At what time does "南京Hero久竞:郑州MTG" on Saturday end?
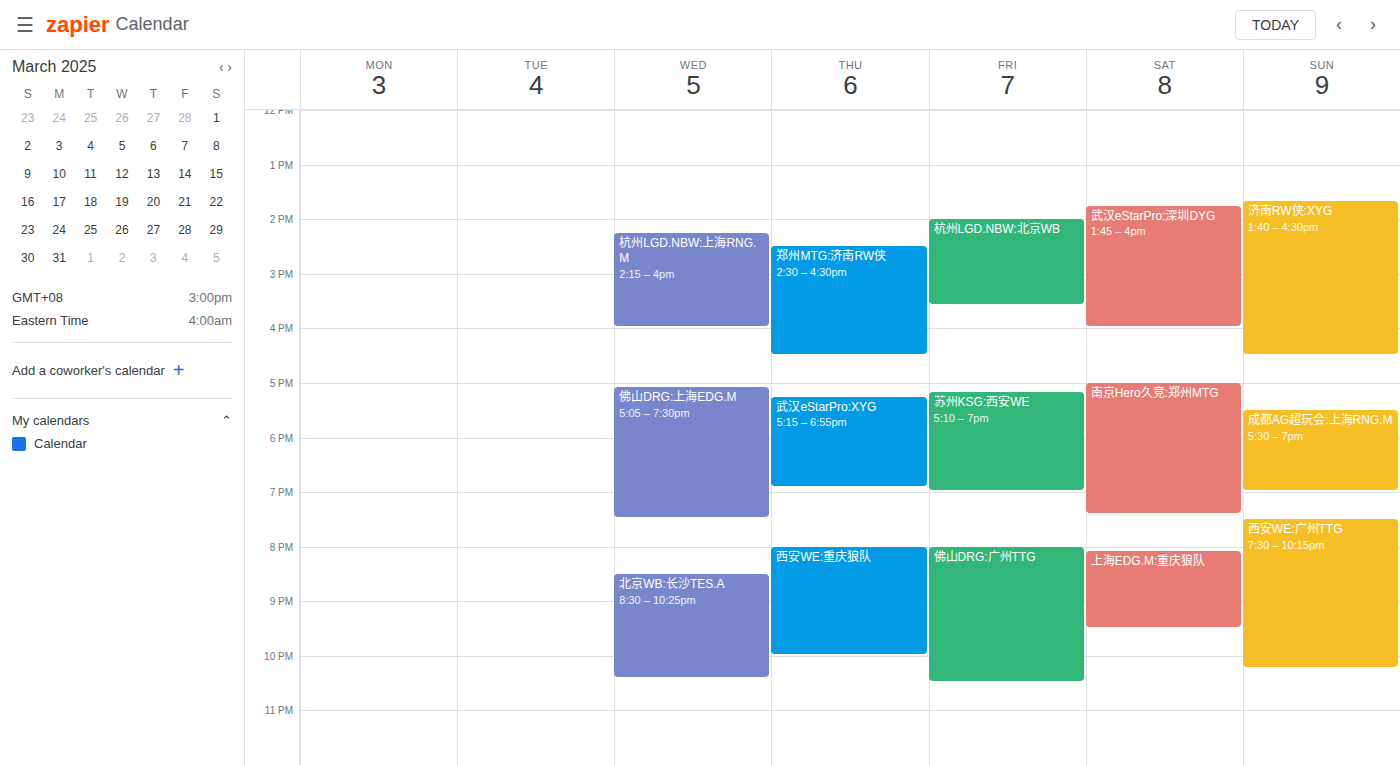
7:25 PM